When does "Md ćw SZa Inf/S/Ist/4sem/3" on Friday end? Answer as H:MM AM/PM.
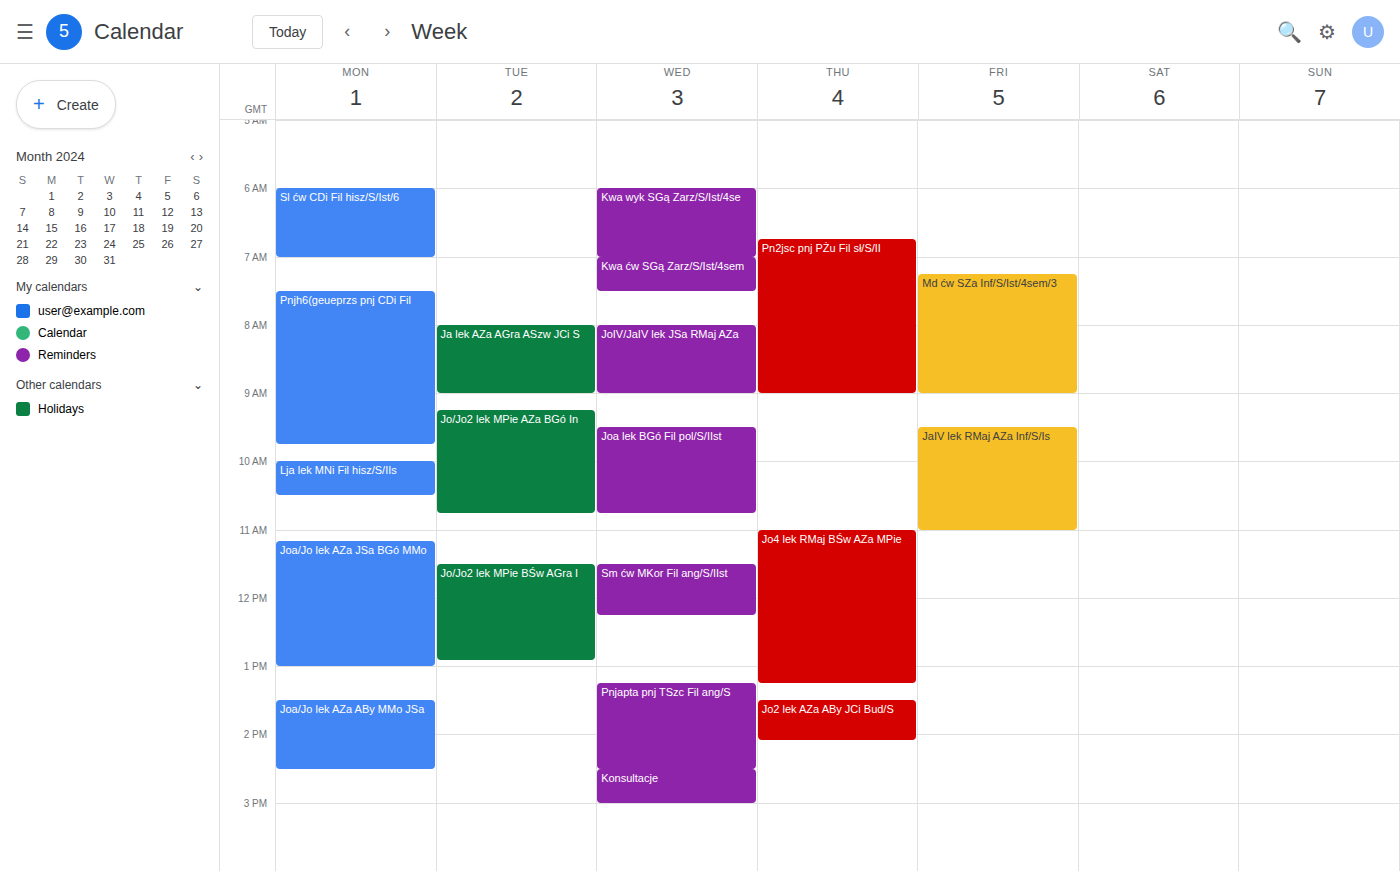
9:00 AM